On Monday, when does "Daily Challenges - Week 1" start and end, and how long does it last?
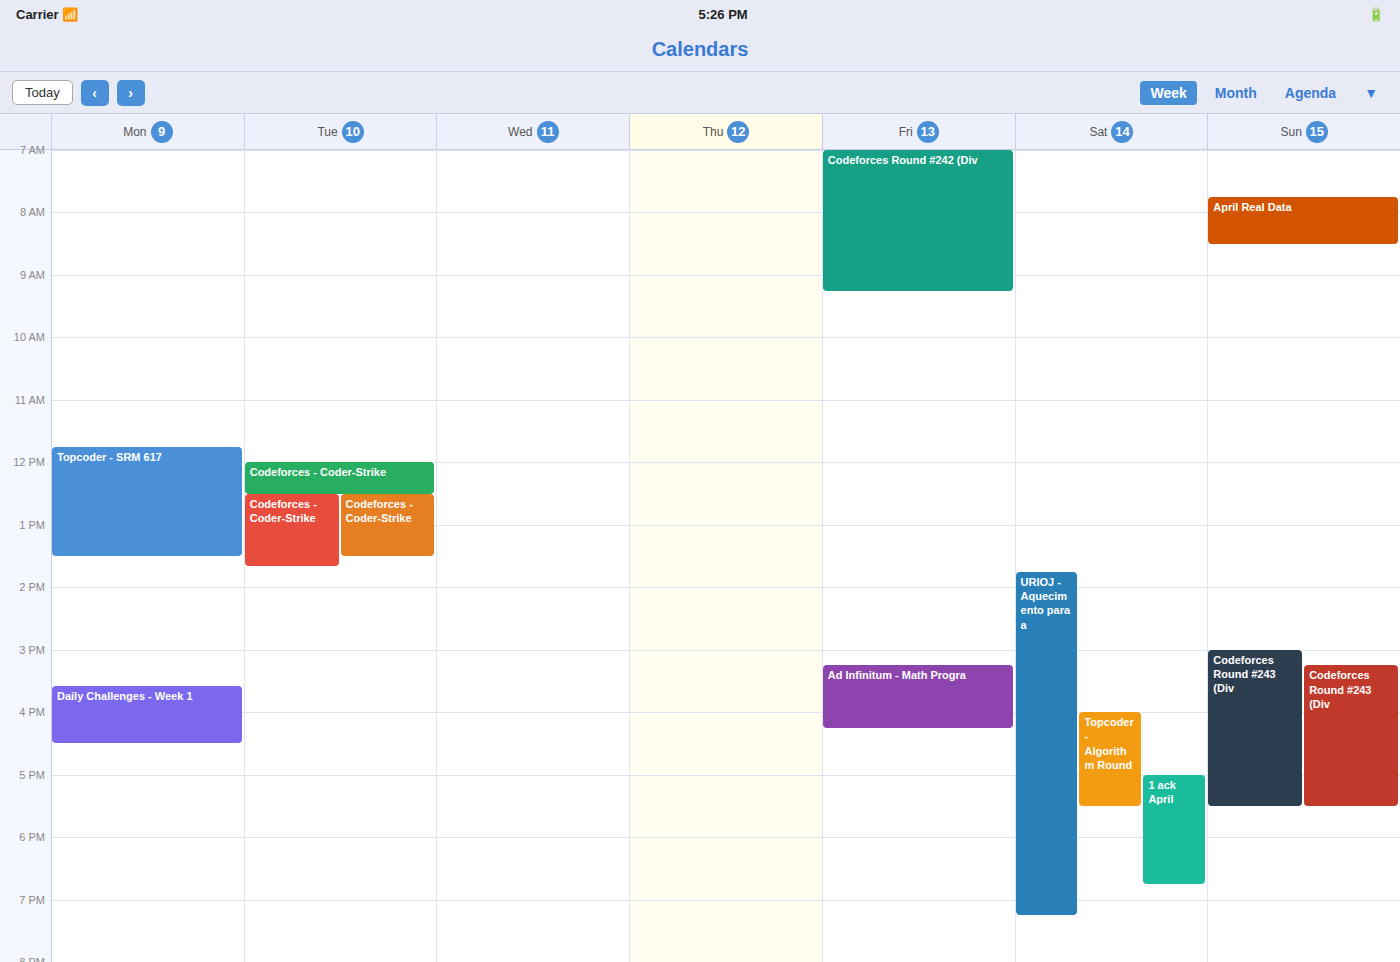
15:35 to 16:30, 55 minutes